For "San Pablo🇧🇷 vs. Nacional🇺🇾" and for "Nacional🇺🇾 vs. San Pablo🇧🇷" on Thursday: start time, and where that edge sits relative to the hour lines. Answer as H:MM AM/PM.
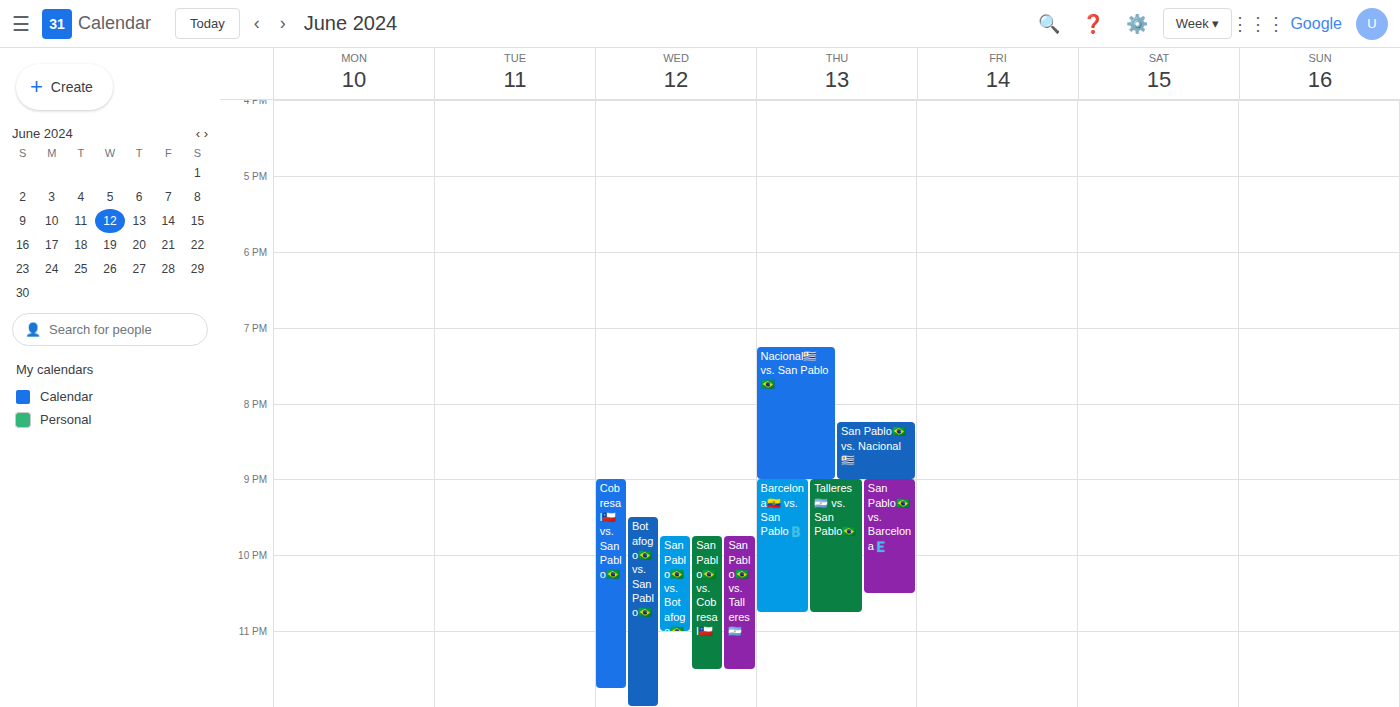
"San Pablo🇧🇷 vs. Nacional🇺🇾": 8:15 PM, neither: a quarter of the way from the 8 PM line to the 9 PM line. "Nacional🇺🇾 vs. San Pablo🇧🇷": 7:15 PM, neither: a quarter of the way from the 7 PM line to the 8 PM line.